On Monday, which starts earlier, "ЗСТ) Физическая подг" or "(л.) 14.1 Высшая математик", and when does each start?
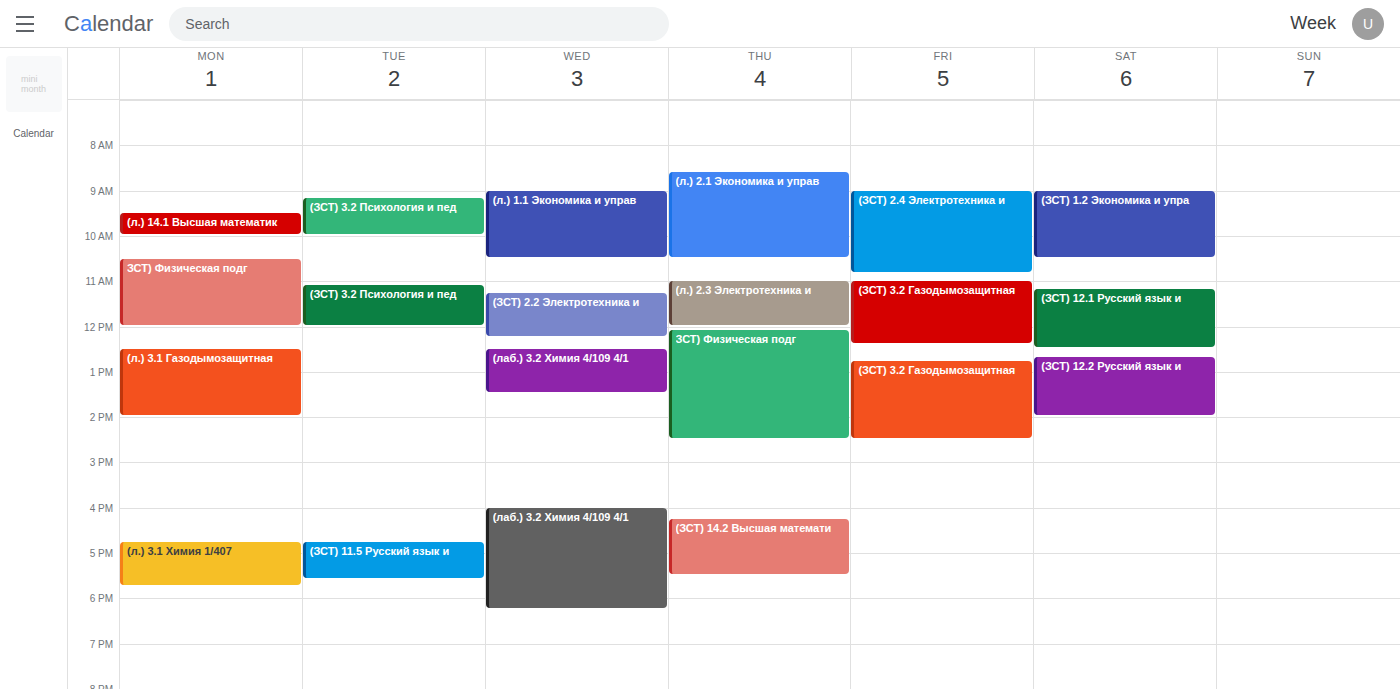
"(л.) 14.1 Высшая математик" 9:30 AM; "ЗСТ) Физическая подг" 10:30 AM.